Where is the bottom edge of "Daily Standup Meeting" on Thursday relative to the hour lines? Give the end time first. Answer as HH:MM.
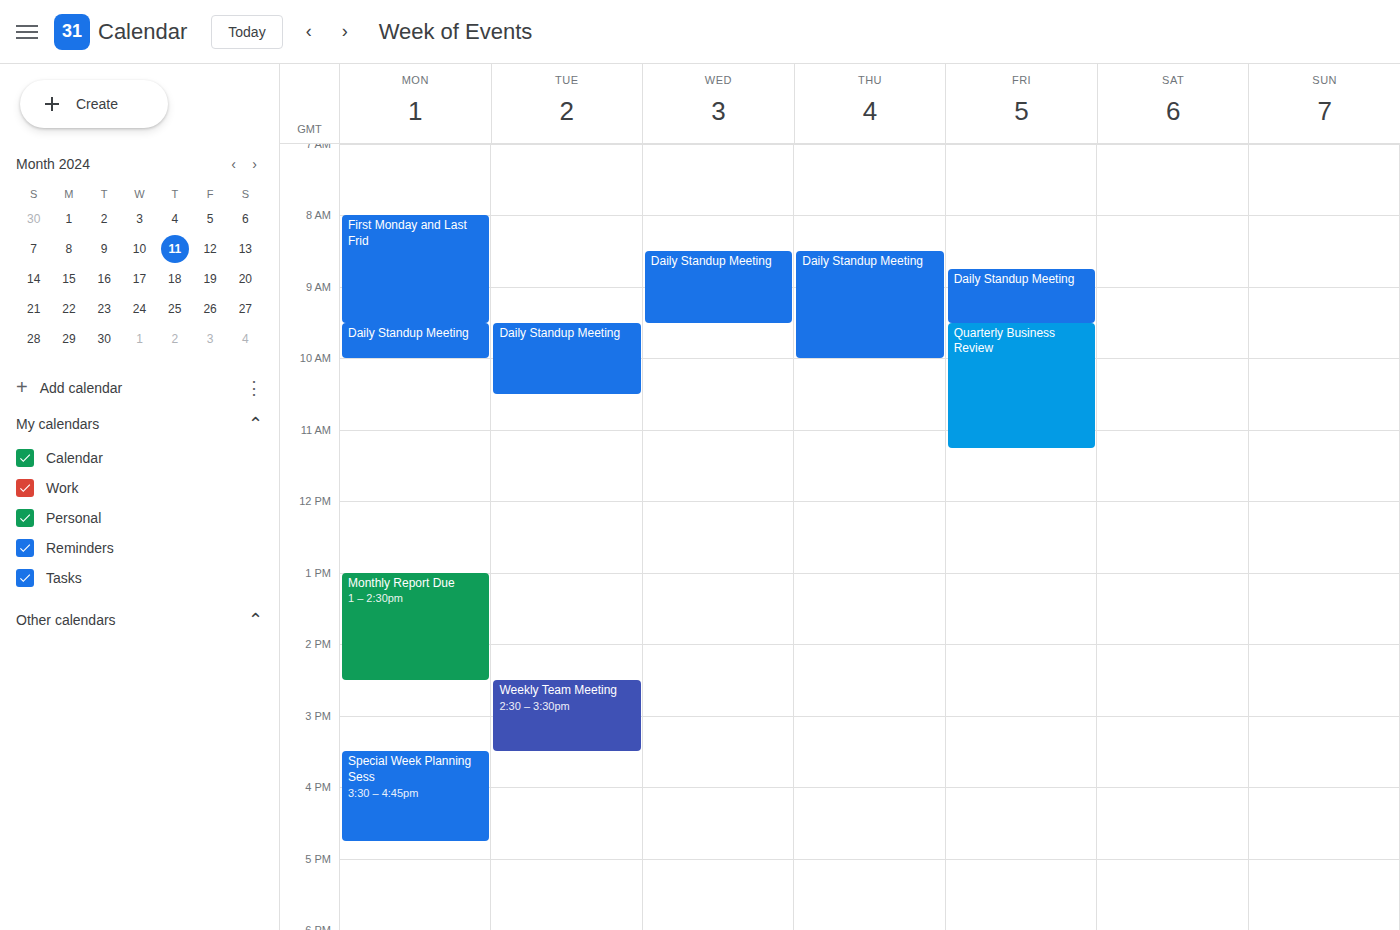
10:00 -- exactly on the 10:00 line.